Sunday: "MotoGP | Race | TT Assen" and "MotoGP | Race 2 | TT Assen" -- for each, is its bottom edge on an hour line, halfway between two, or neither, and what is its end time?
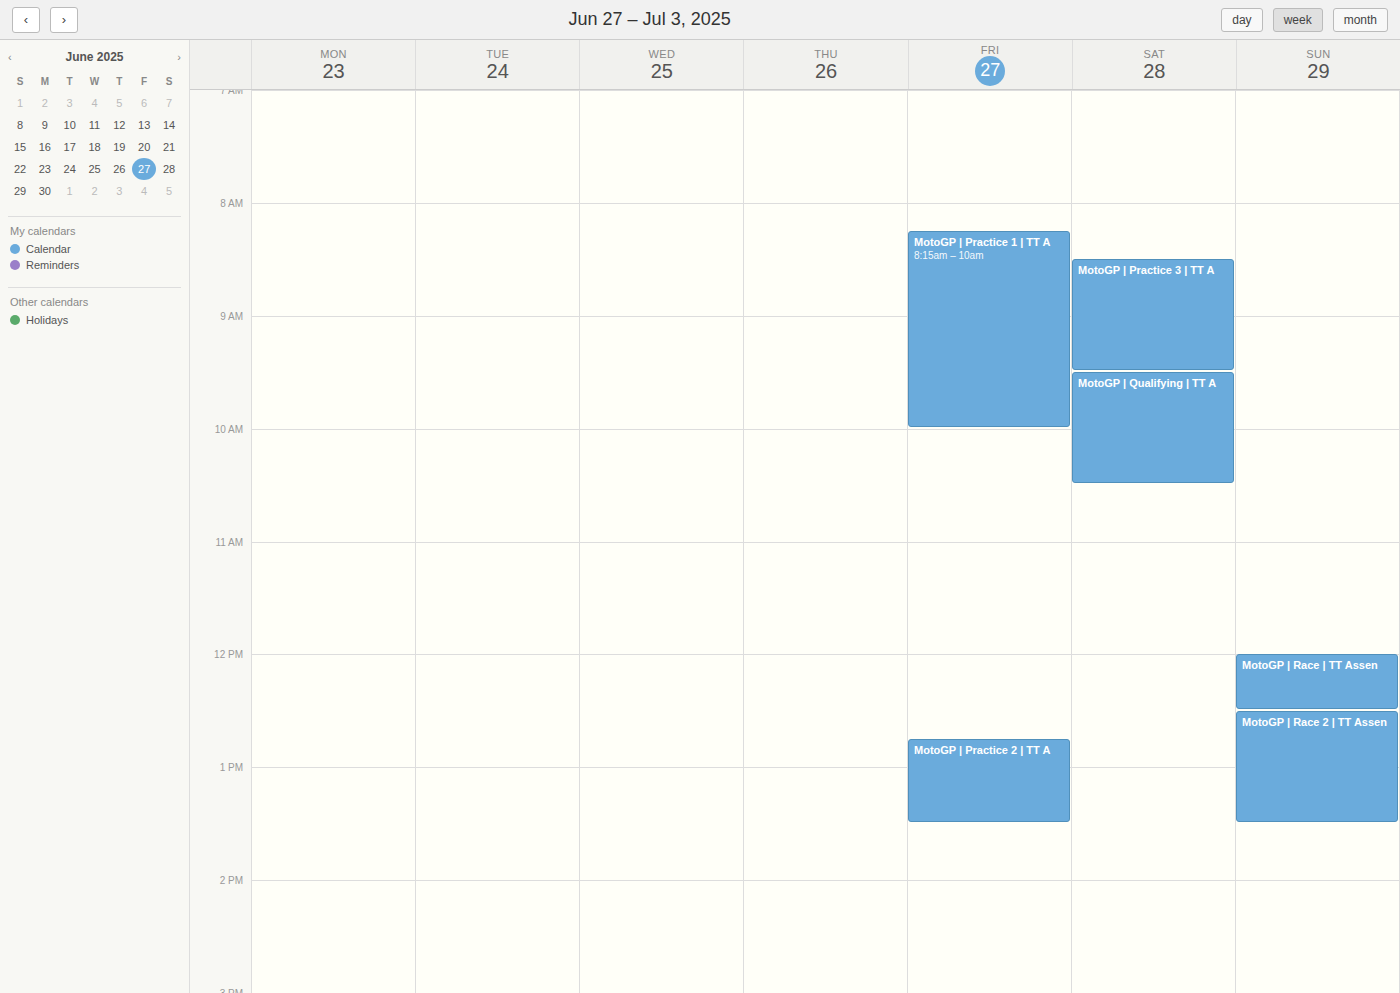
"MotoGP | Race | TT Assen": 12:30 PM, halfway between the 12 PM and 1 PM lines. "MotoGP | Race 2 | TT Assen": 1:30 PM, halfway between the 1 PM and 2 PM lines.